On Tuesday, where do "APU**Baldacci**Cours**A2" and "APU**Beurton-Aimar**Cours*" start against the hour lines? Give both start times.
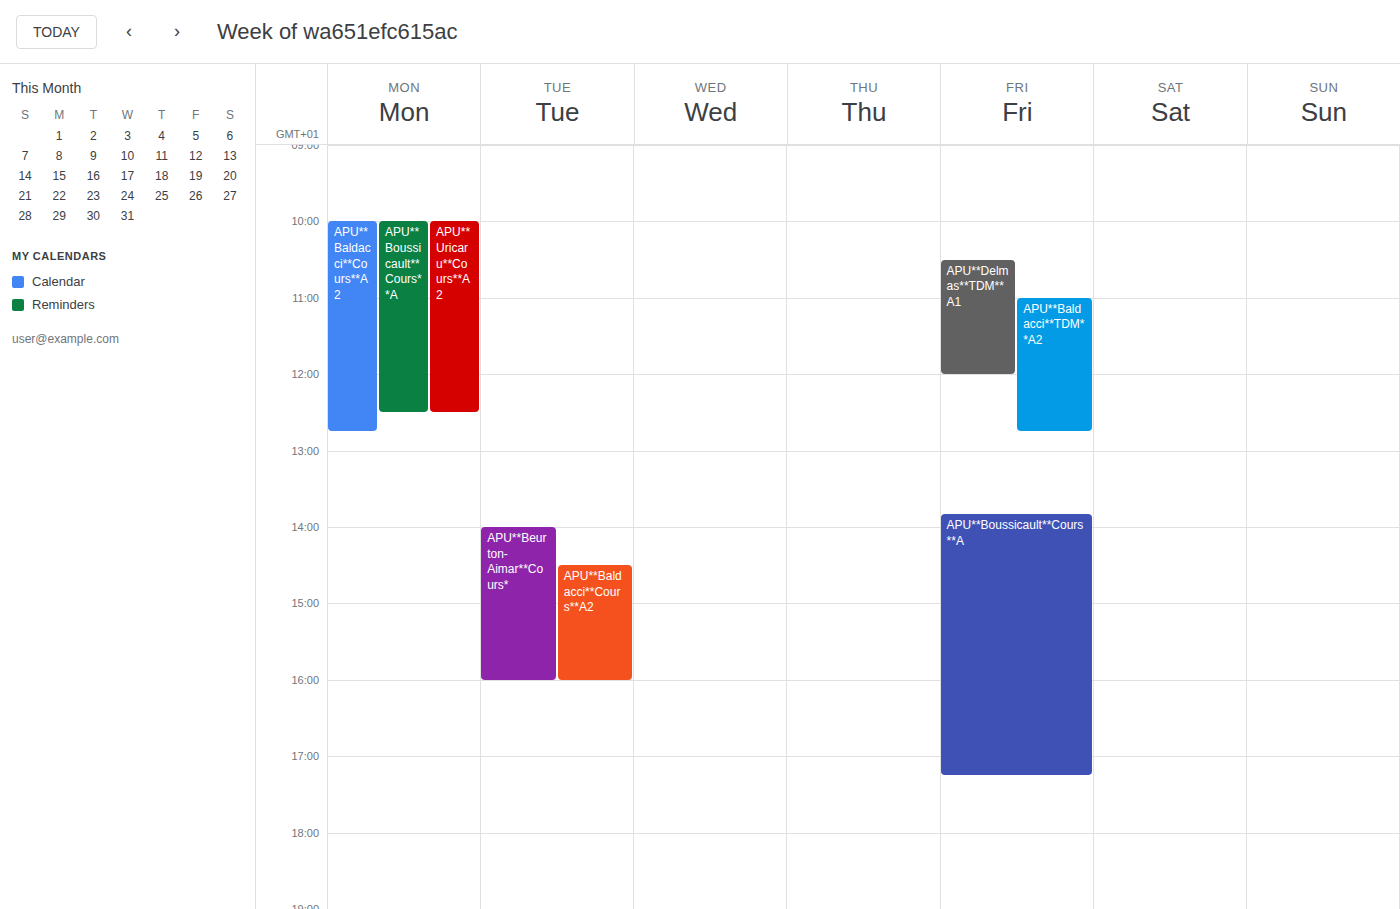
"APU**Baldacci**Cours**A2": 2:30 PM, halfway between the 2 PM and 3 PM lines. "APU**Beurton-Aimar**Cours*": 2:00 PM, exactly on the 2 PM line.